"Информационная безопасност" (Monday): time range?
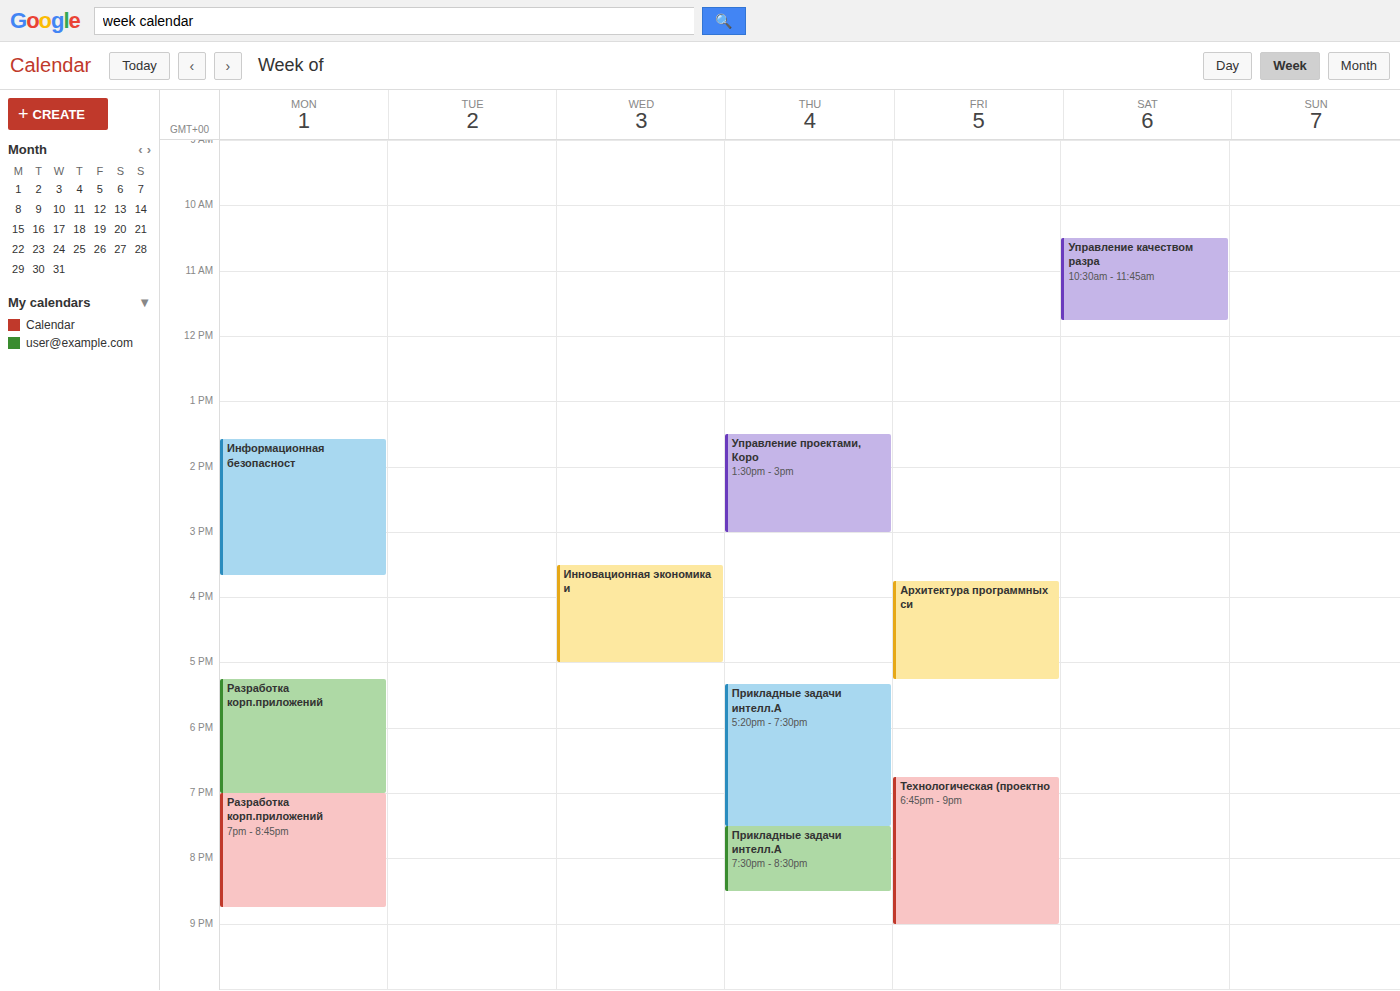
1:35 PM to 3:40 PM